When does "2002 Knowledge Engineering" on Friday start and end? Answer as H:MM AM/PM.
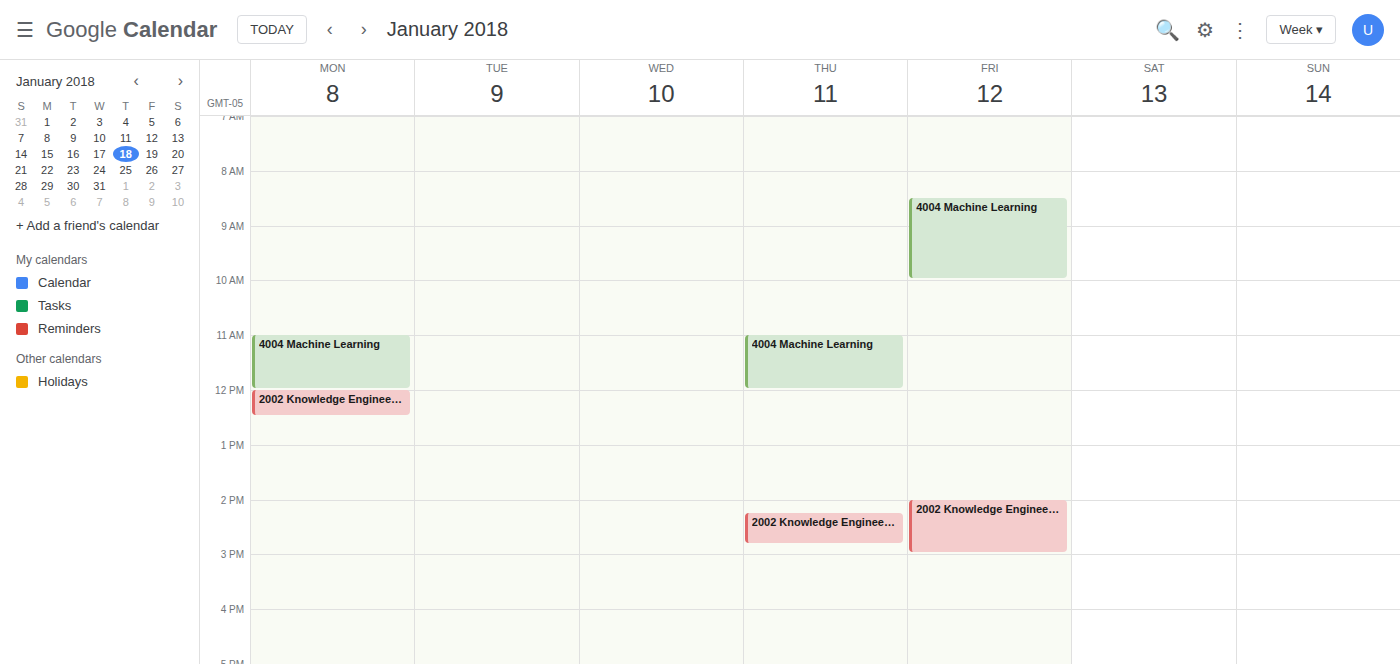
2:00 PM to 3:00 PM